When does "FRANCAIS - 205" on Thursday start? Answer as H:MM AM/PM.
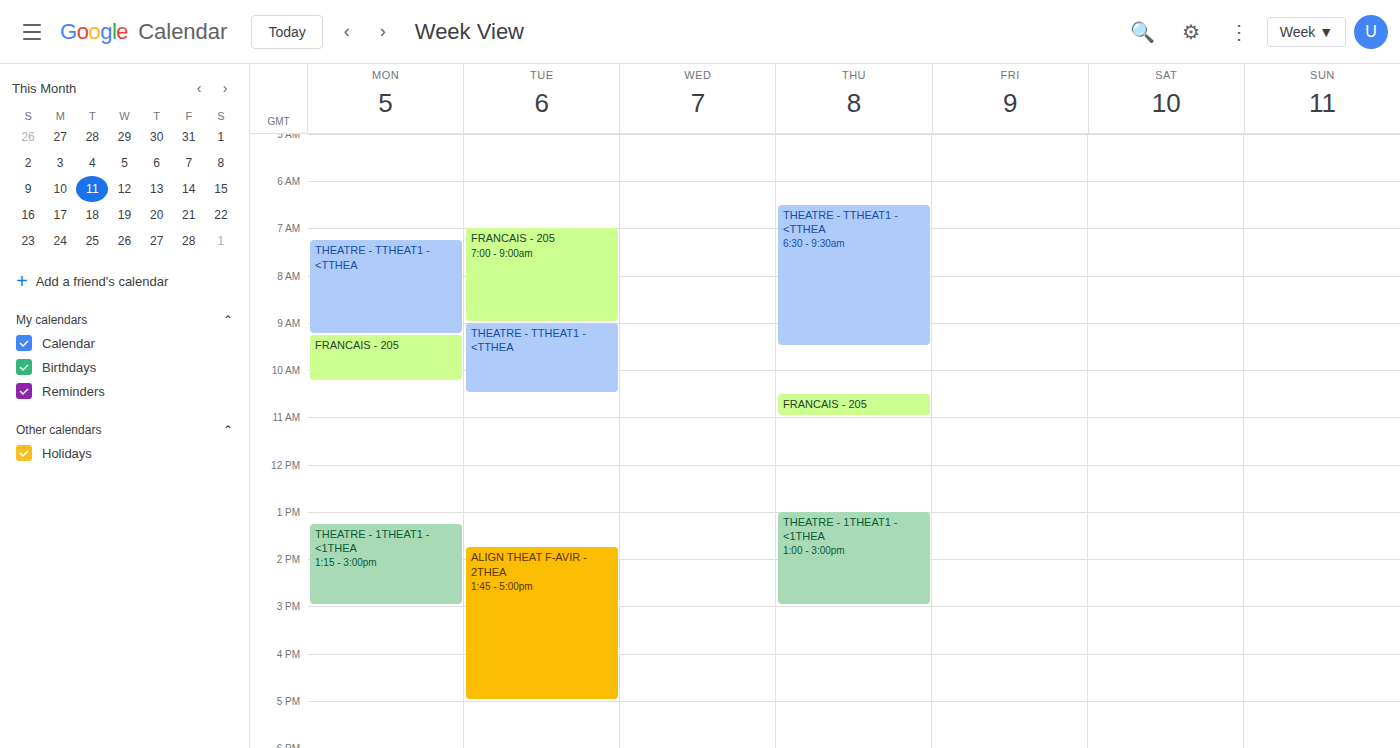
10:30 AM